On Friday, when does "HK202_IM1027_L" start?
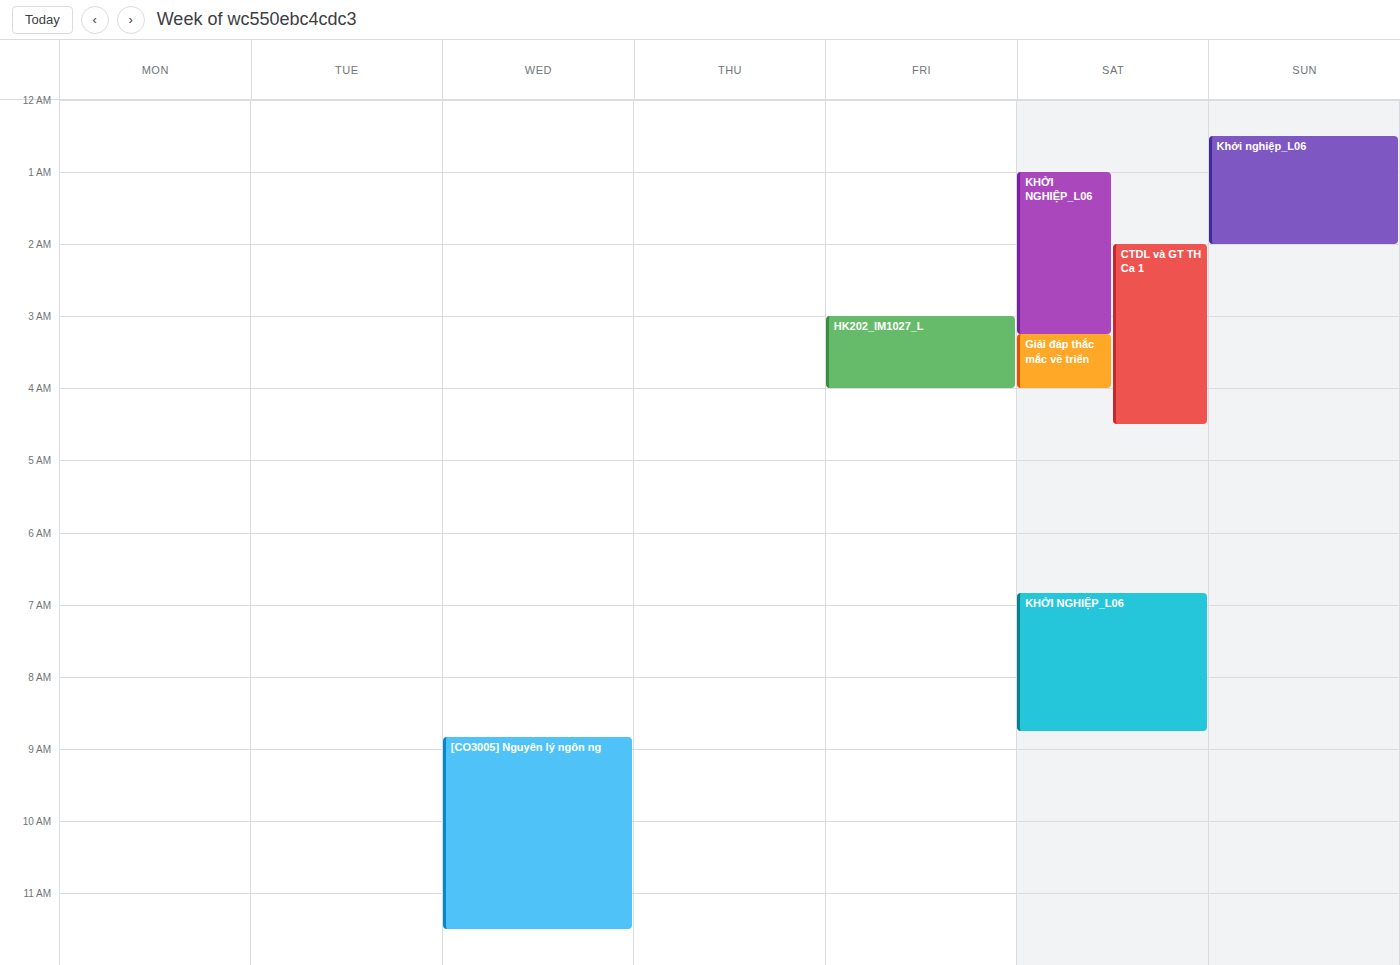
3:00 AM